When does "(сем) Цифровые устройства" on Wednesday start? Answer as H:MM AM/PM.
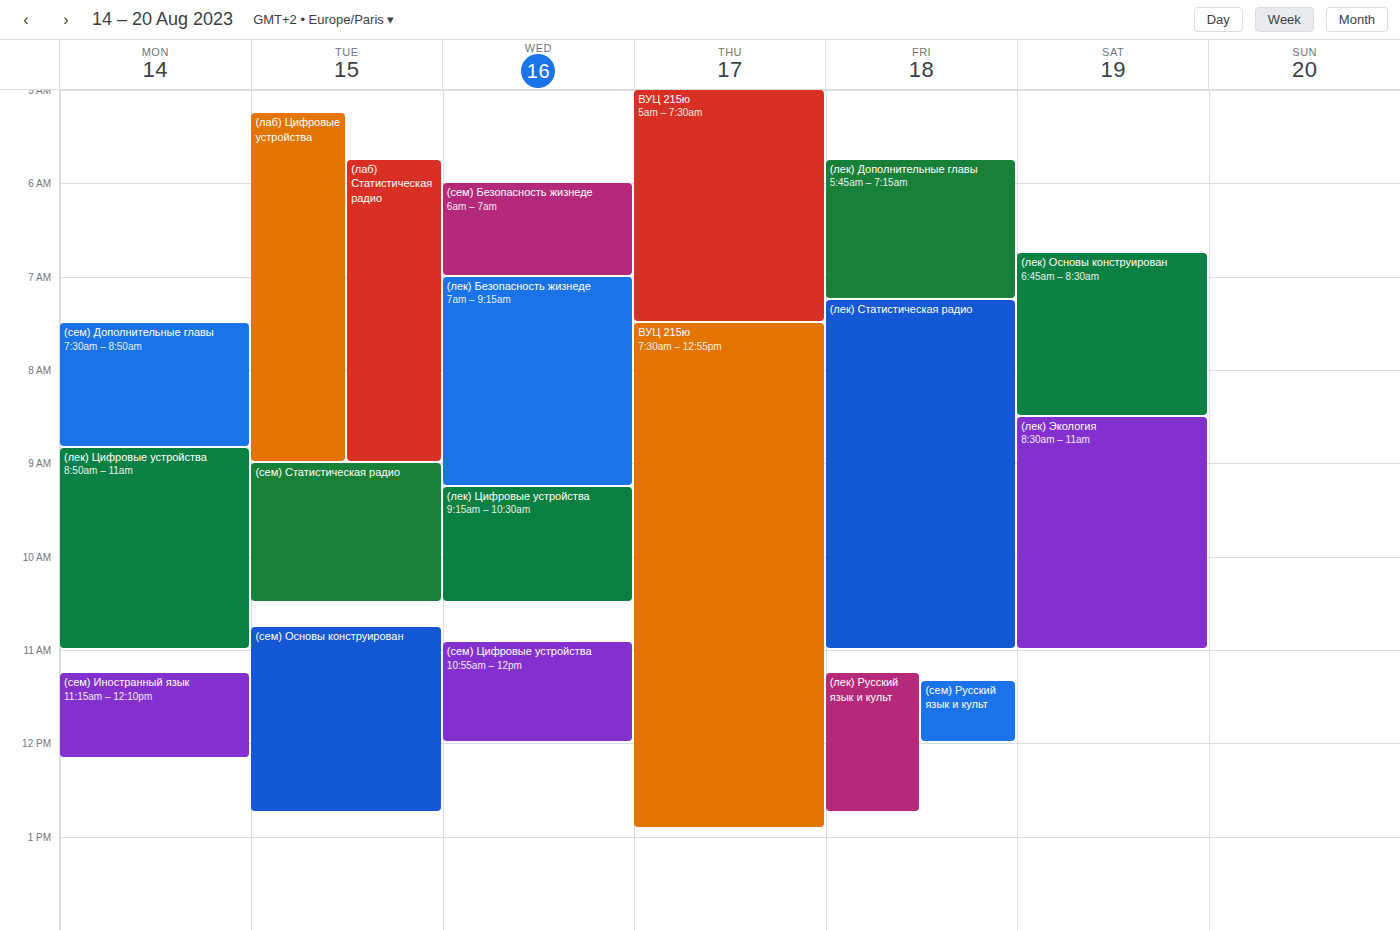
10:55 AM